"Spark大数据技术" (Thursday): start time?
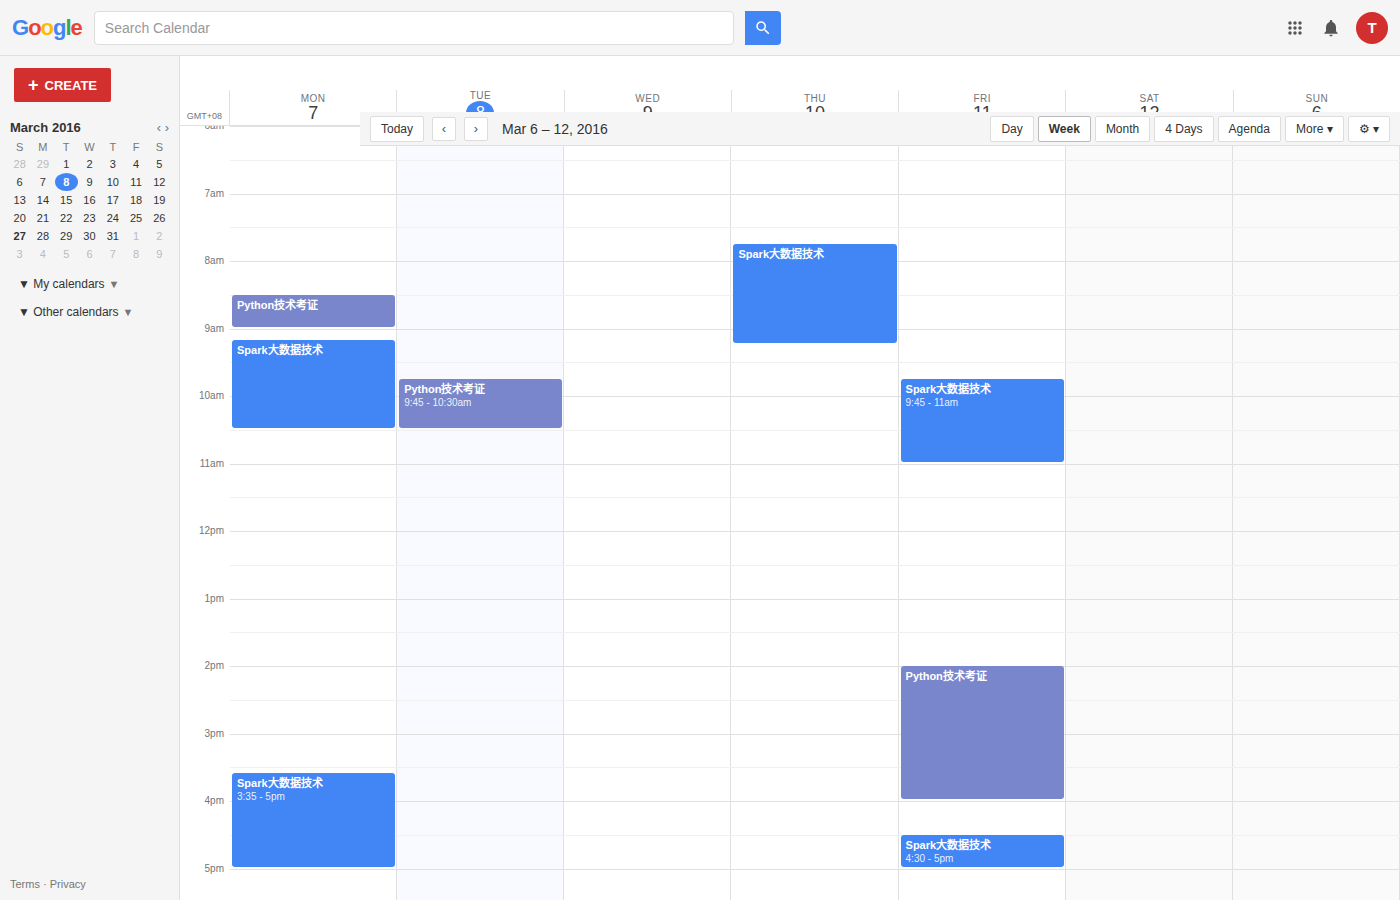
7:45 AM